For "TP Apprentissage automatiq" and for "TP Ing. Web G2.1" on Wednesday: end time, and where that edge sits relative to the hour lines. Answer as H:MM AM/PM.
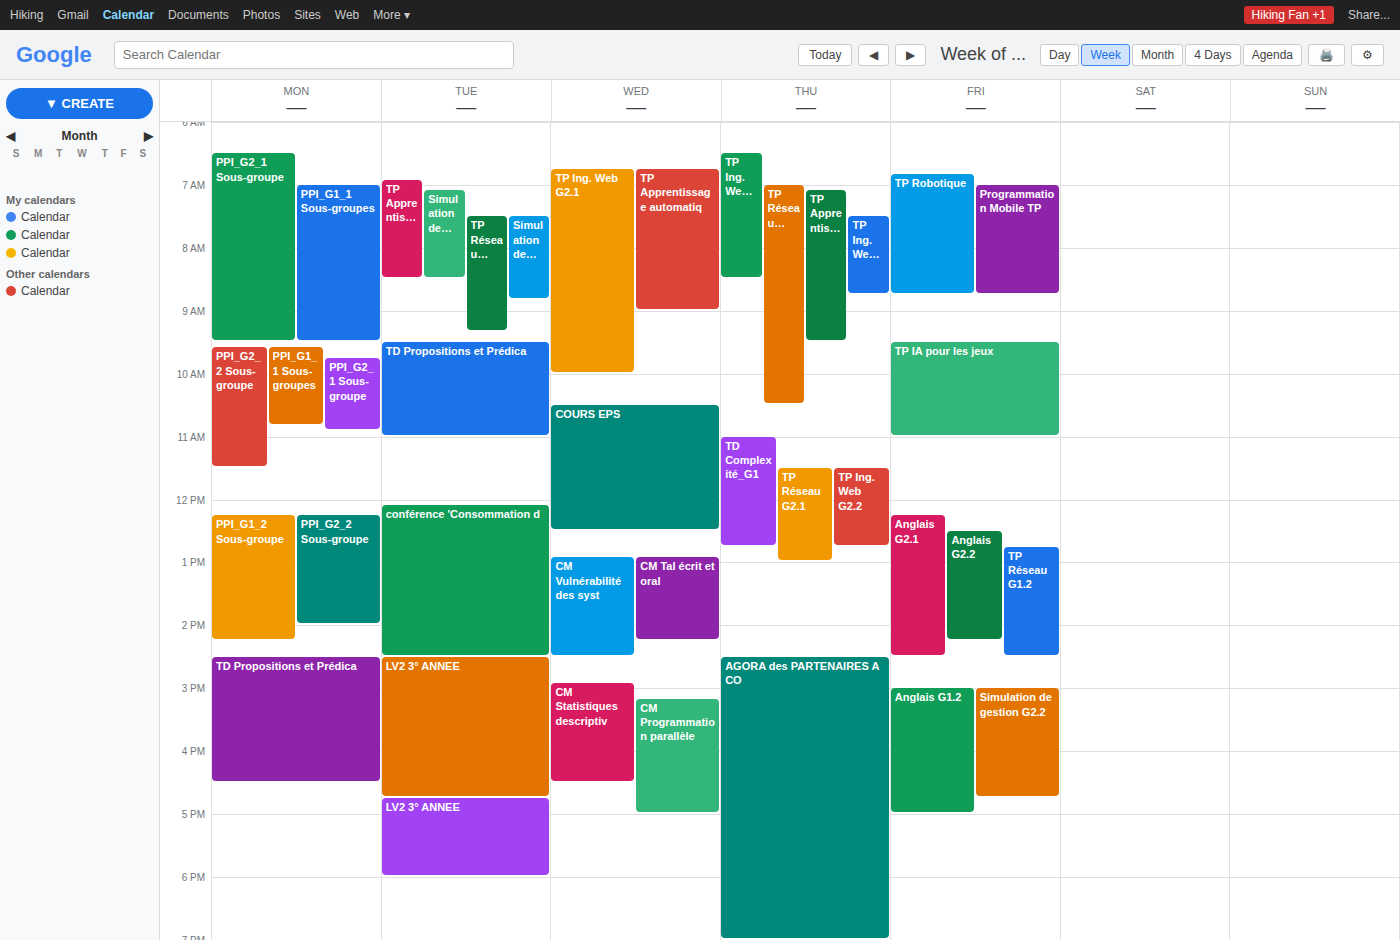
"TP Apprentissage automatiq": 9:00 AM, exactly on the 9 AM line. "TP Ing. Web G2.1": 10:00 AM, exactly on the 10 AM line.